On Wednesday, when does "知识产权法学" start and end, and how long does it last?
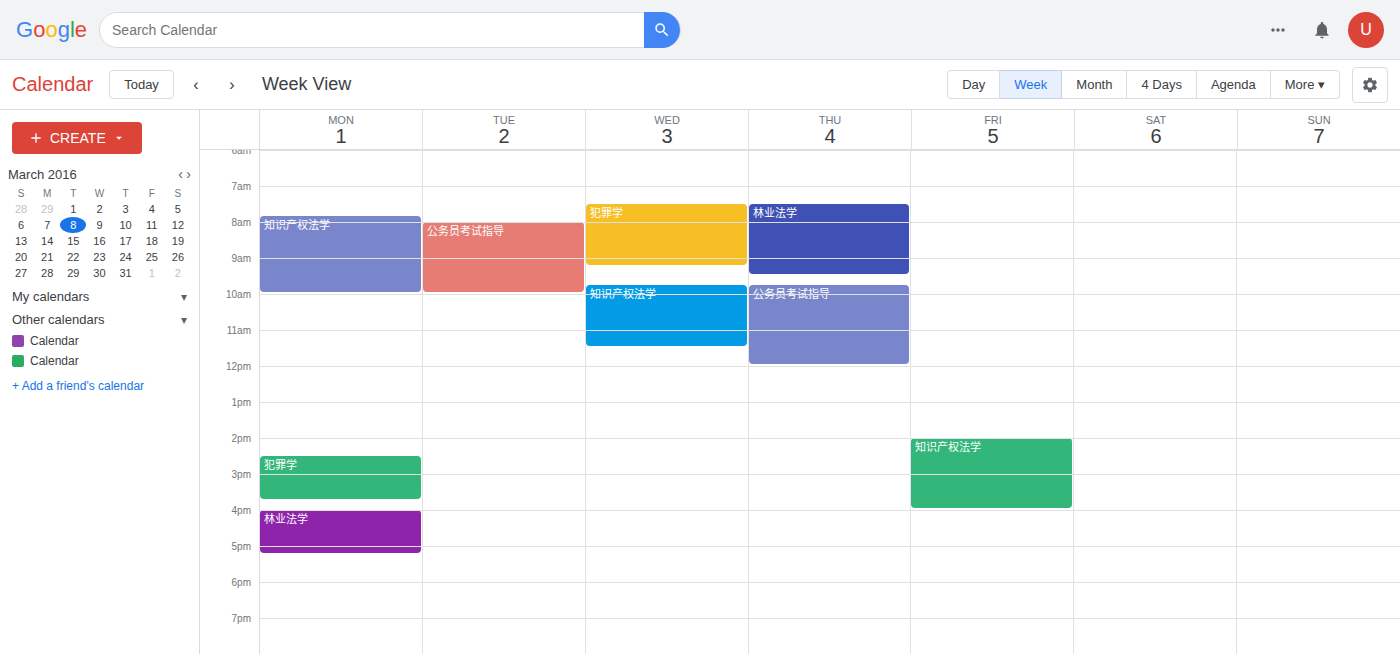
9:45 AM to 11:30 AM, 1 hour 45 minutes